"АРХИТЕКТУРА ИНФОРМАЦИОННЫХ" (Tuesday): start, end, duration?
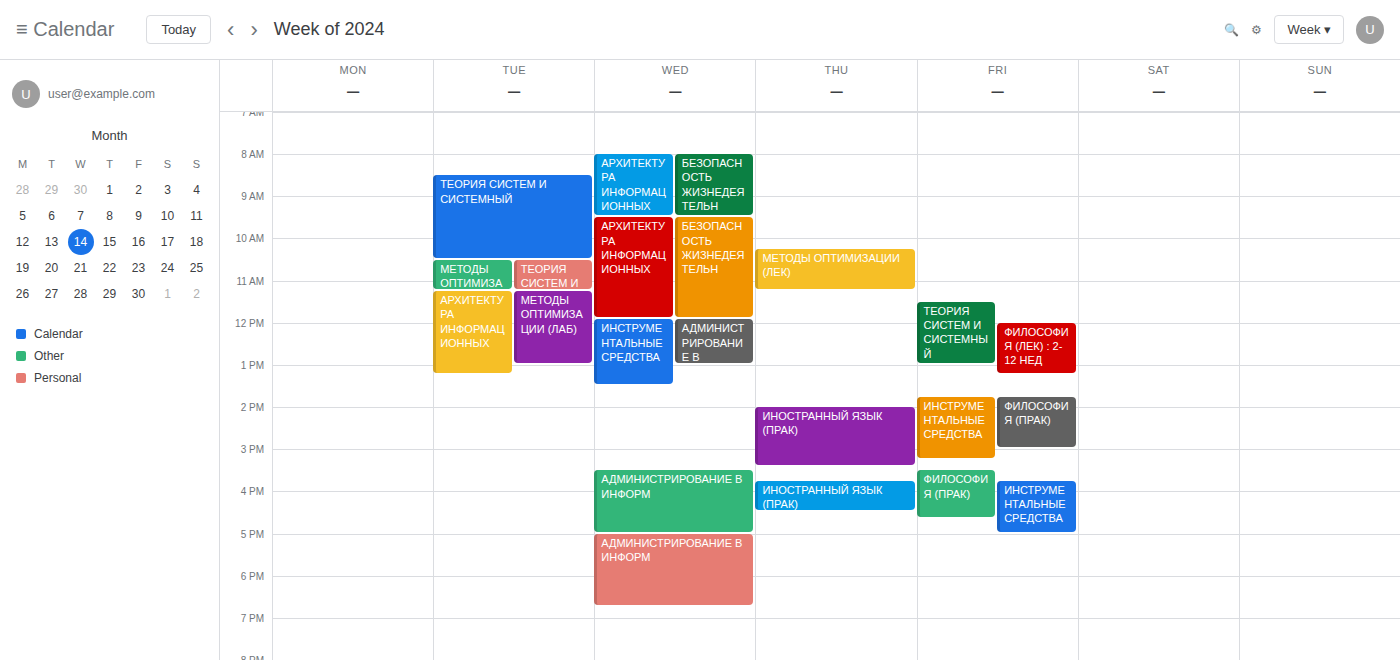
11:15 to 13:15, 2 hours